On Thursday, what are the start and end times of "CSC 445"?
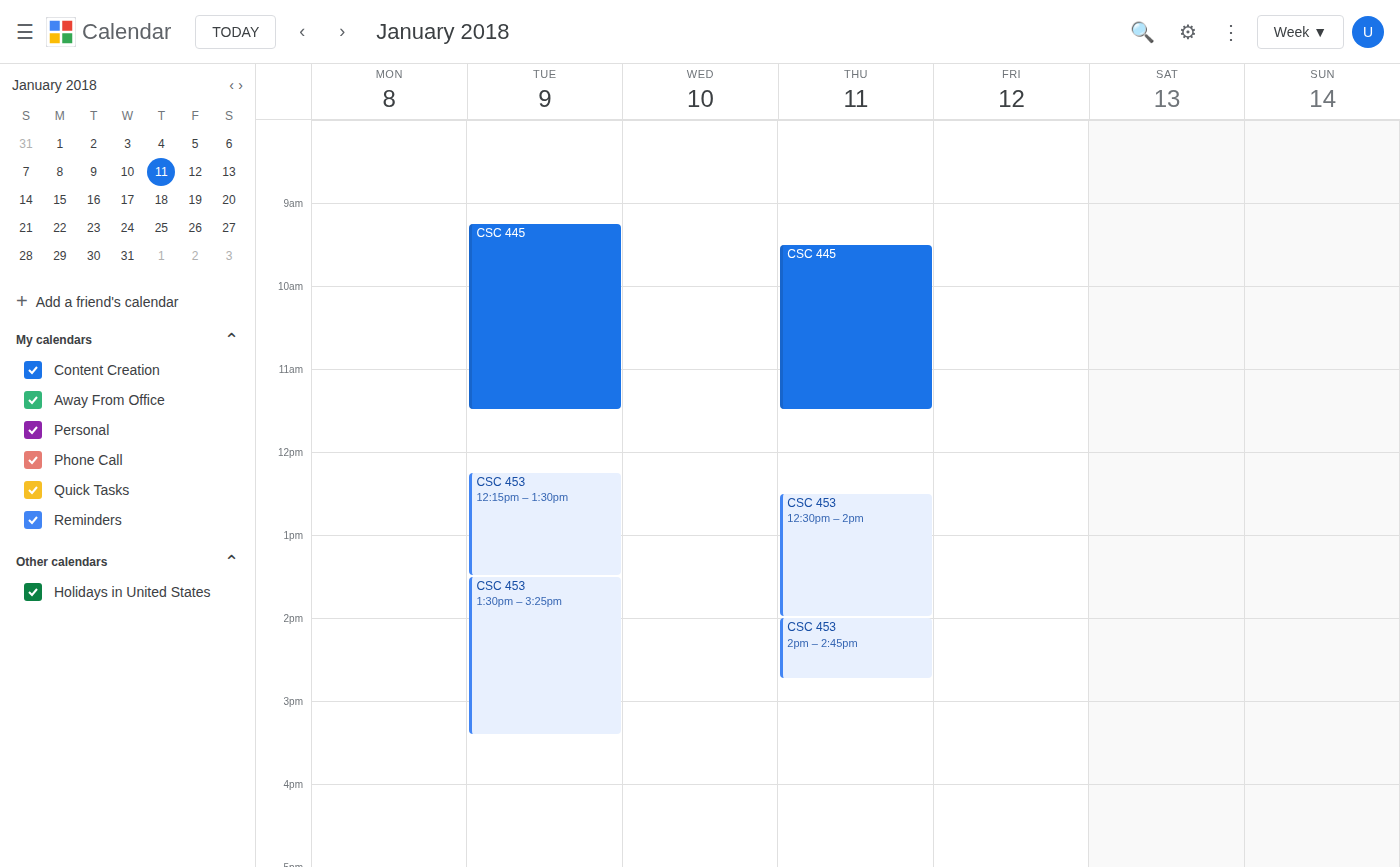
9:30 AM to 11:30 AM